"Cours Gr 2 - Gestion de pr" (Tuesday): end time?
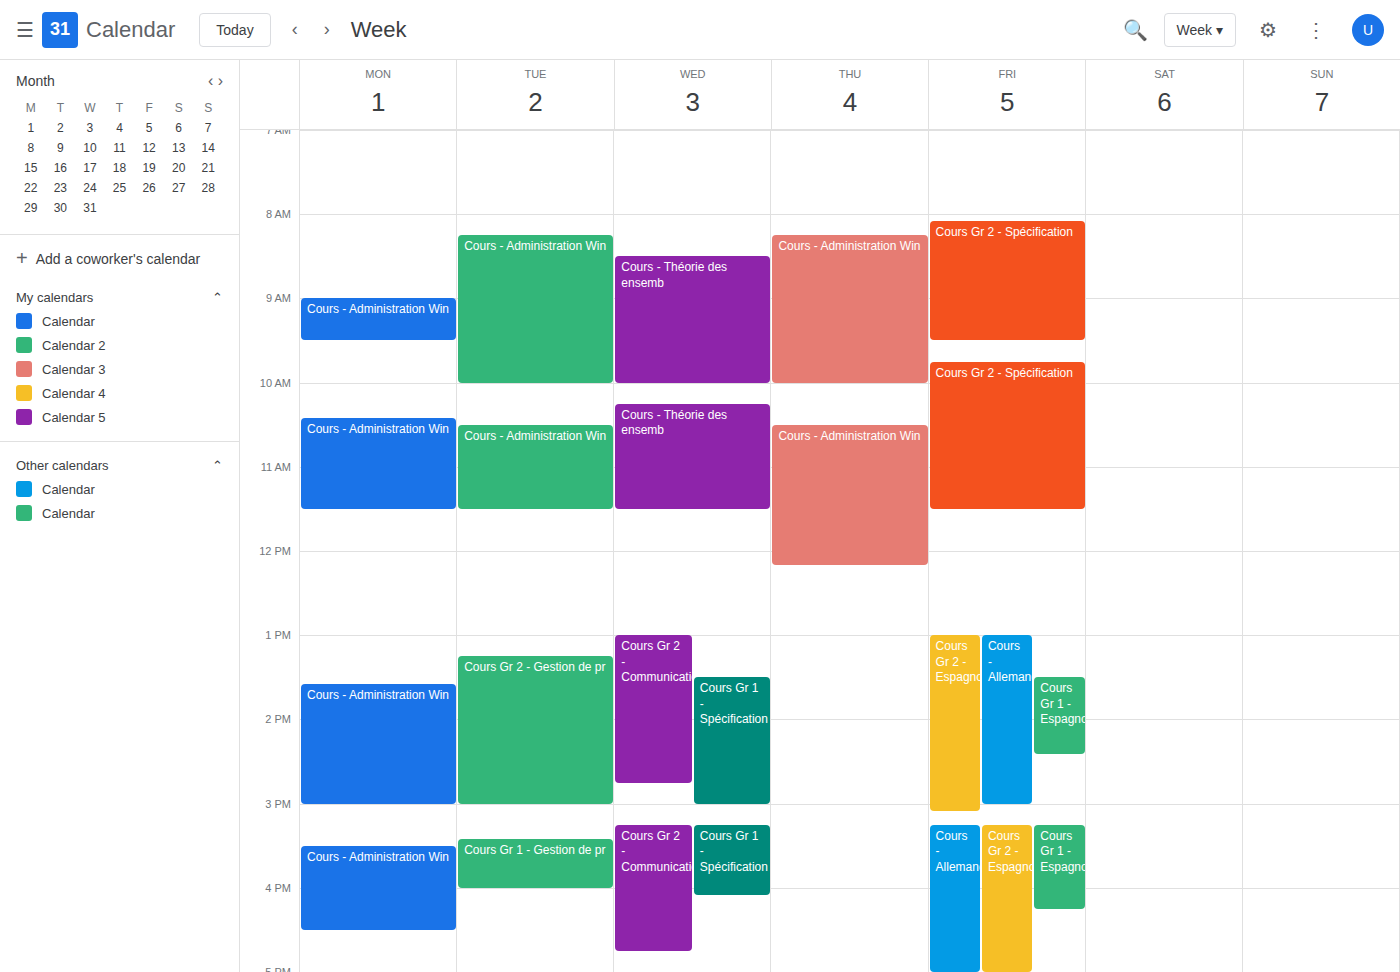
3:00 PM